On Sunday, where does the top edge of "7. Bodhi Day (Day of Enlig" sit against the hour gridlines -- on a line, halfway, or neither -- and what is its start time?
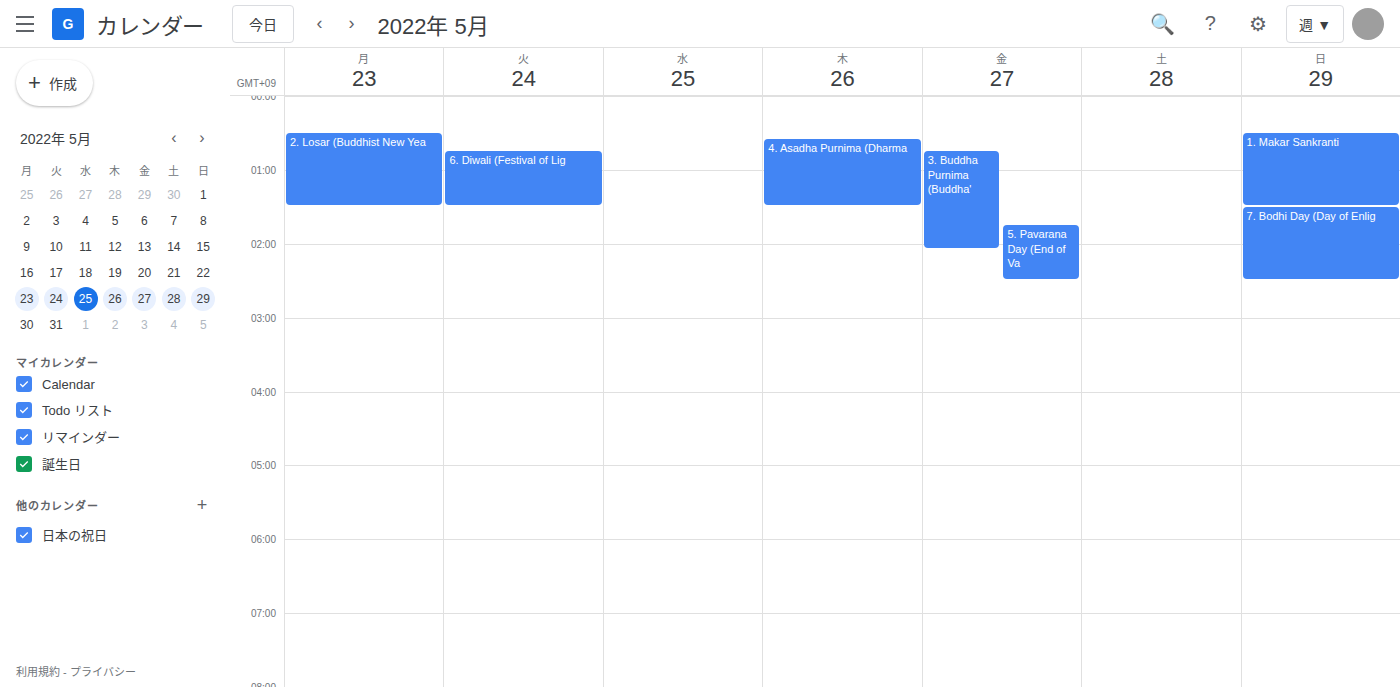
1:30 AM -- halfway between the 1 AM and 2 AM lines.